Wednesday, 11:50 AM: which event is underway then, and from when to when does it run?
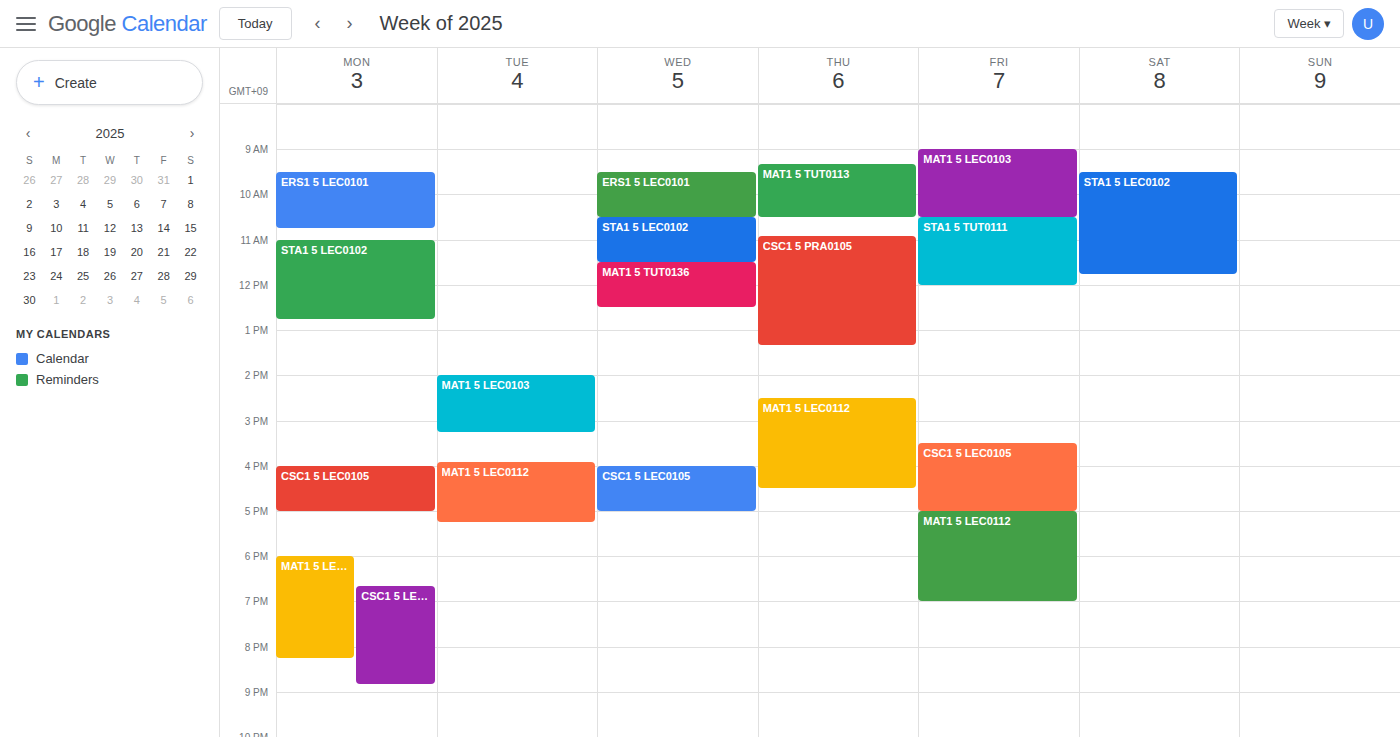
"MAT1 5 TUT0136", 11:30 AM to 12:30 PM